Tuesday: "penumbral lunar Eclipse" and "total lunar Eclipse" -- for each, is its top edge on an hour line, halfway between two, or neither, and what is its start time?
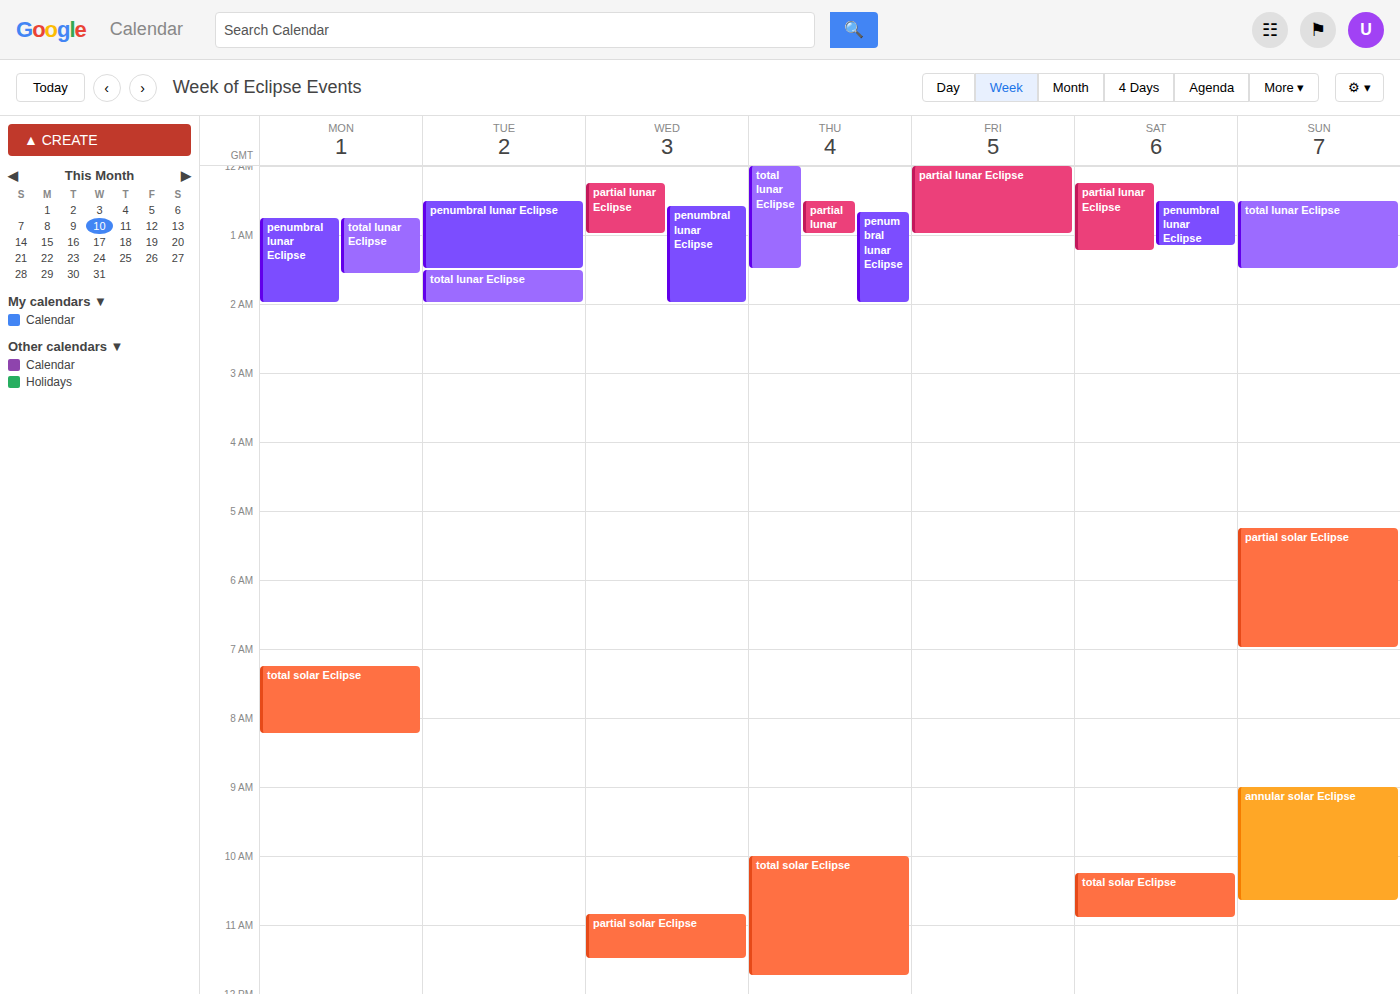
"penumbral lunar Eclipse": 12:30 AM, halfway between the 12 AM and 1 AM lines. "total lunar Eclipse": 1:30 AM, halfway between the 1 AM and 2 AM lines.